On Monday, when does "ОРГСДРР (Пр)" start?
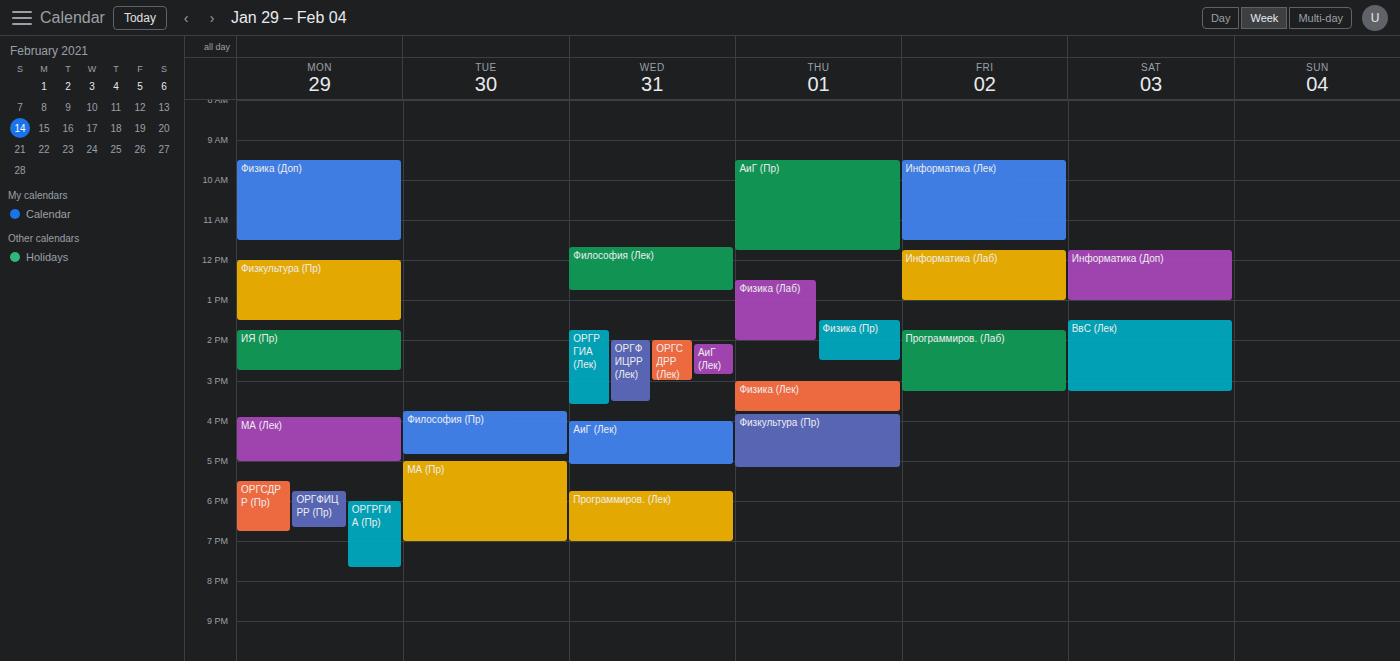
17:30